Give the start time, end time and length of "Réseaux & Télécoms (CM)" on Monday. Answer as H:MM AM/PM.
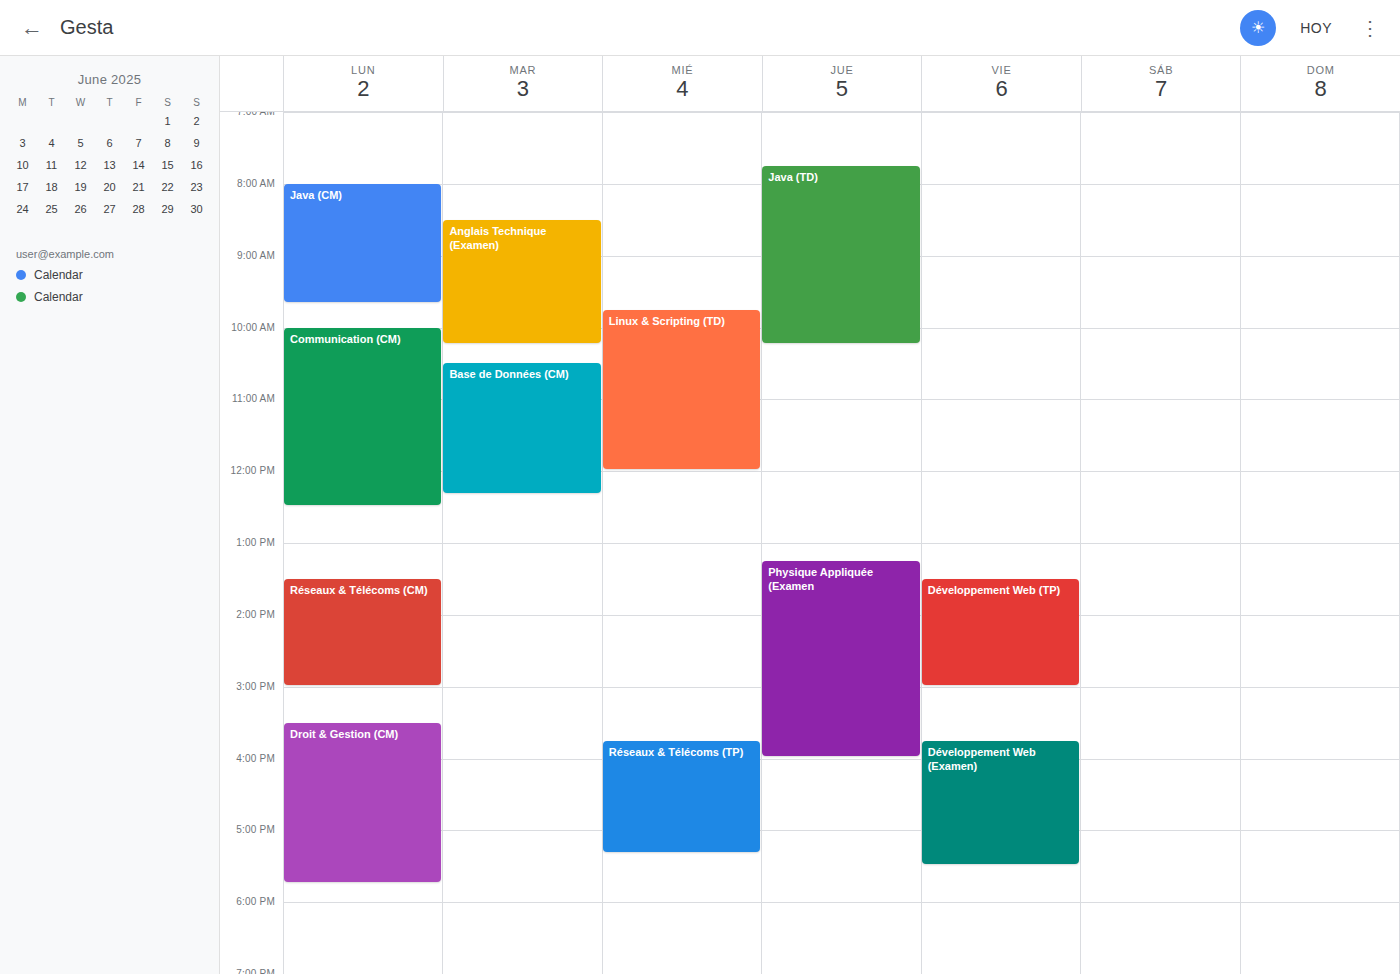
1:30 PM to 3:00 PM, 1 hour 30 minutes